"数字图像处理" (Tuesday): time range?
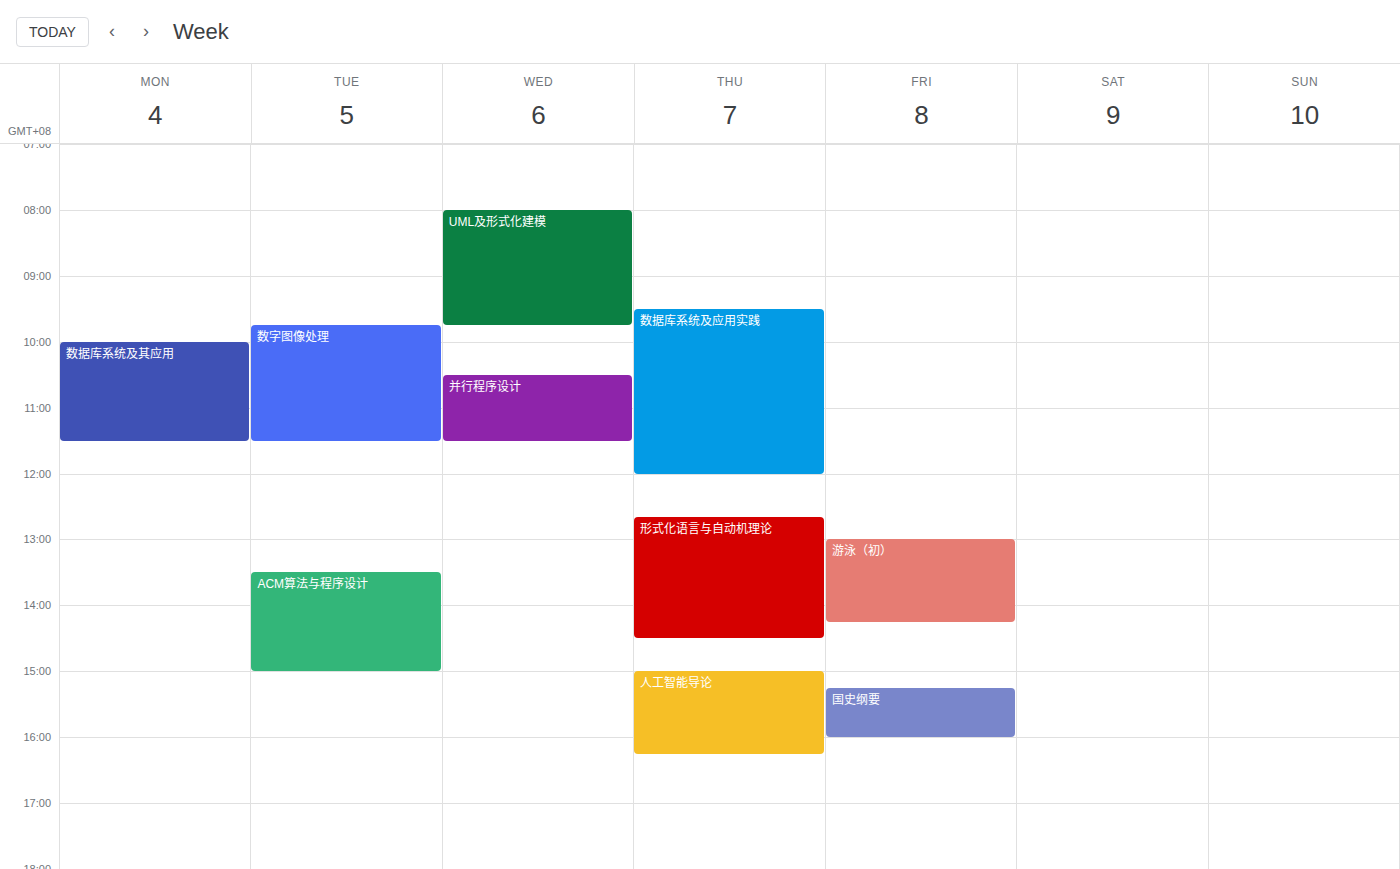
9:45 AM to 11:30 AM